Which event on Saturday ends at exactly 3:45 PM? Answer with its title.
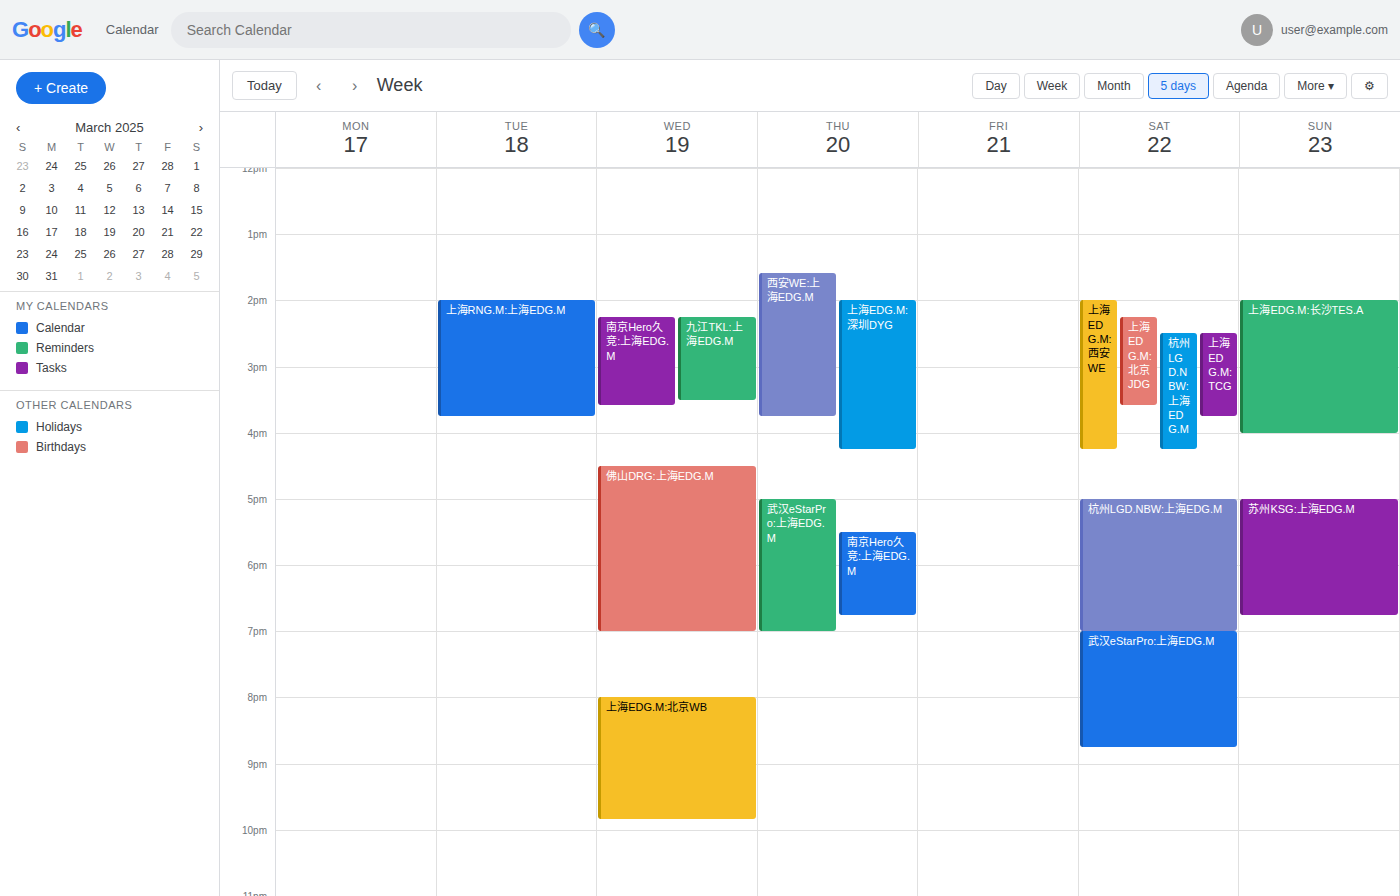
"上海EDG.M:TCG"